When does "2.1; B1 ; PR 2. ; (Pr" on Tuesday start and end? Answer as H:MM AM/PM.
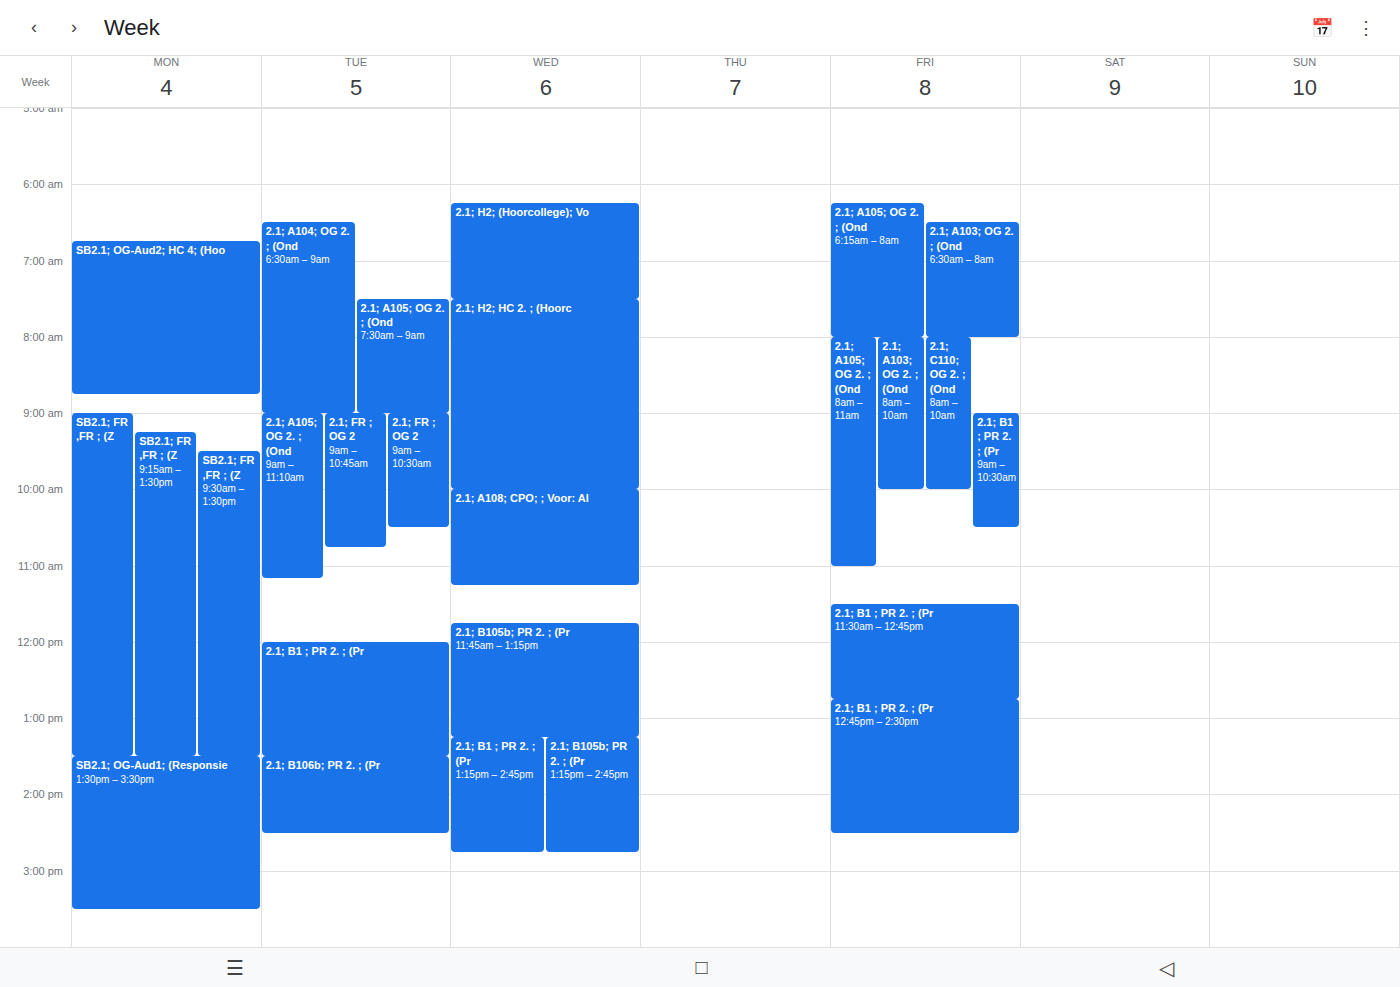
12:00 PM to 1:30 PM